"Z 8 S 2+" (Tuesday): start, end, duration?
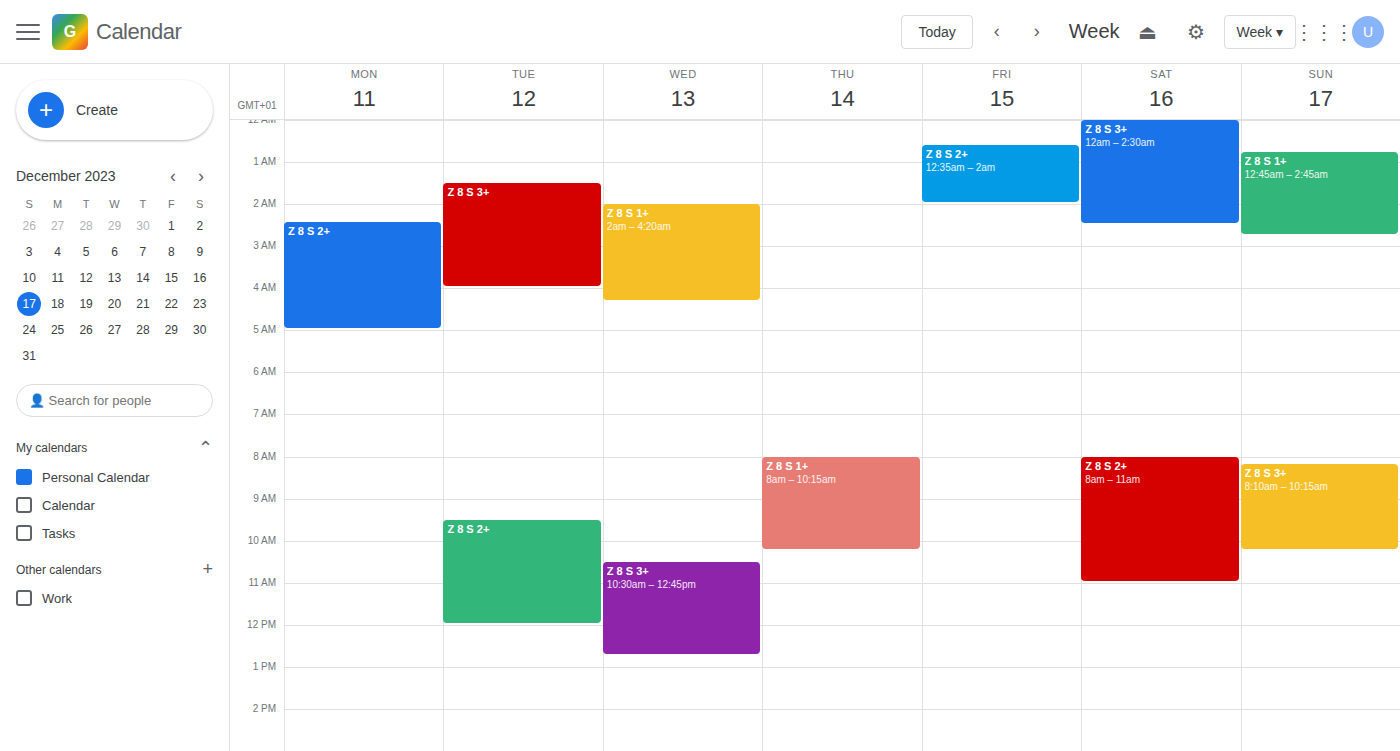
9:30 AM to 12:00 PM, 2 hours 30 minutes